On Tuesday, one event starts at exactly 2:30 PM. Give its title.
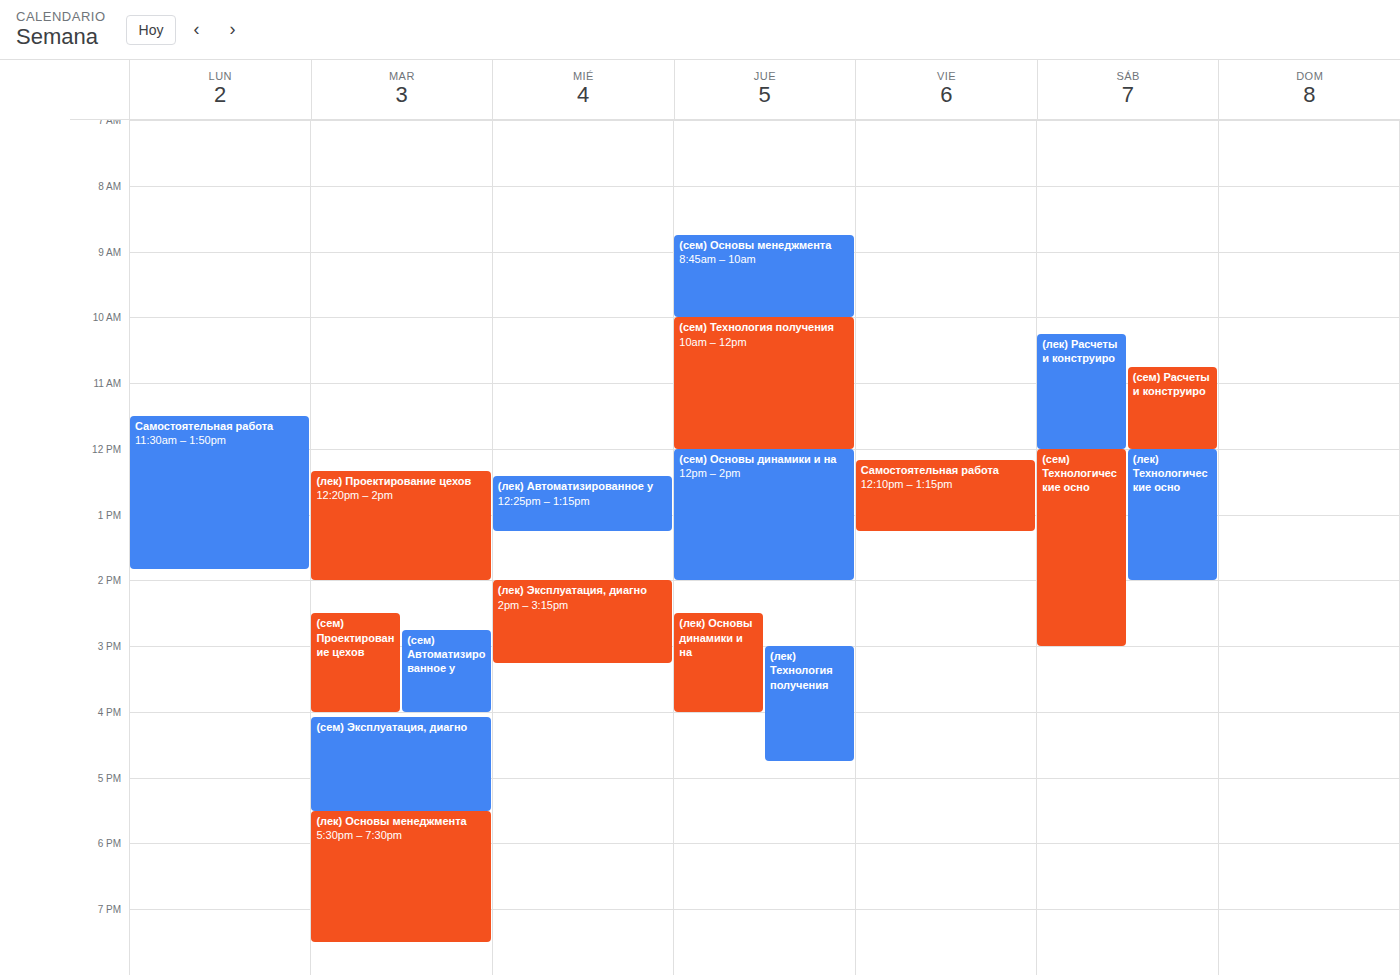
"(сем) Проектирование цехов"